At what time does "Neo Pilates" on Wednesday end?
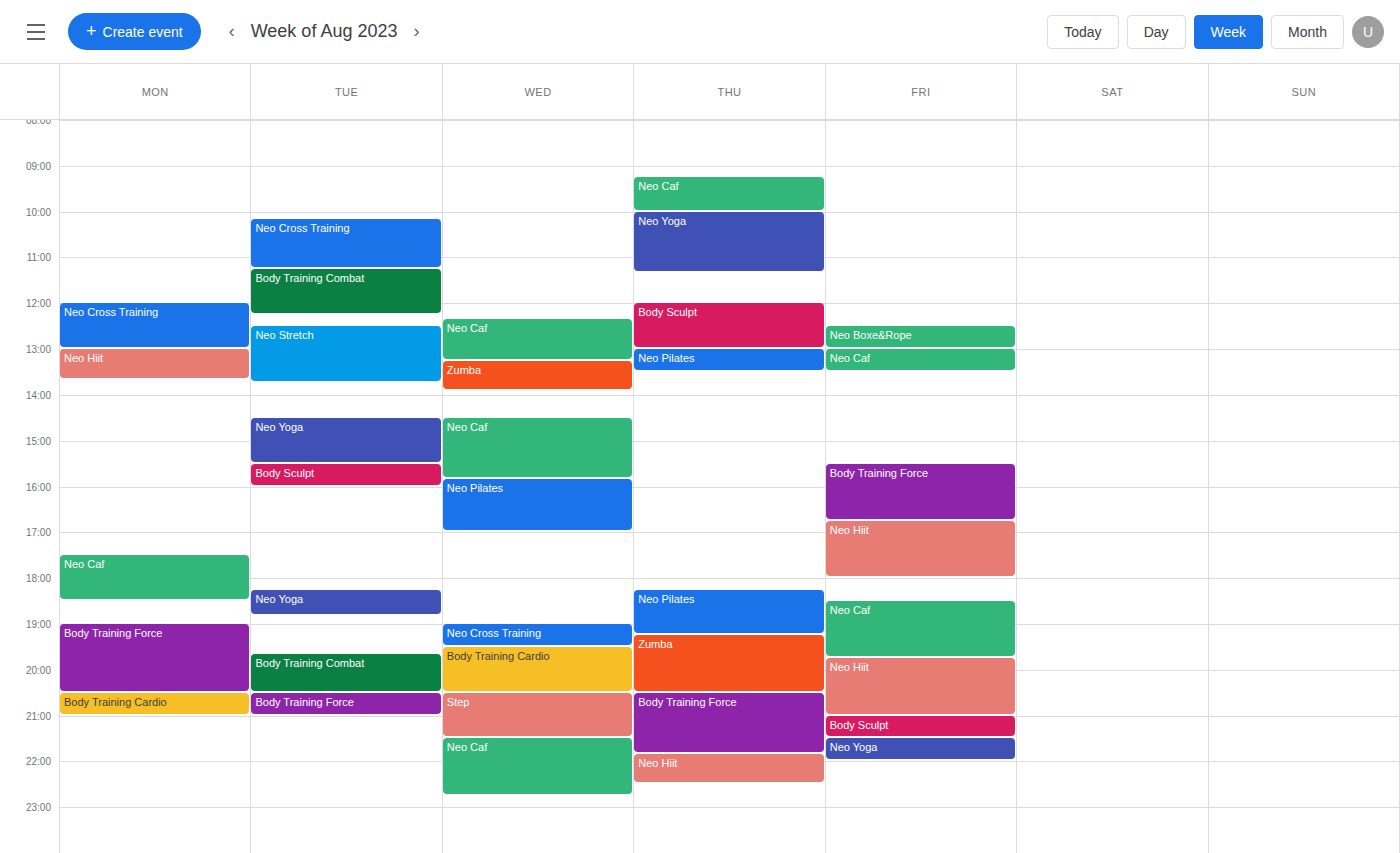
17:00